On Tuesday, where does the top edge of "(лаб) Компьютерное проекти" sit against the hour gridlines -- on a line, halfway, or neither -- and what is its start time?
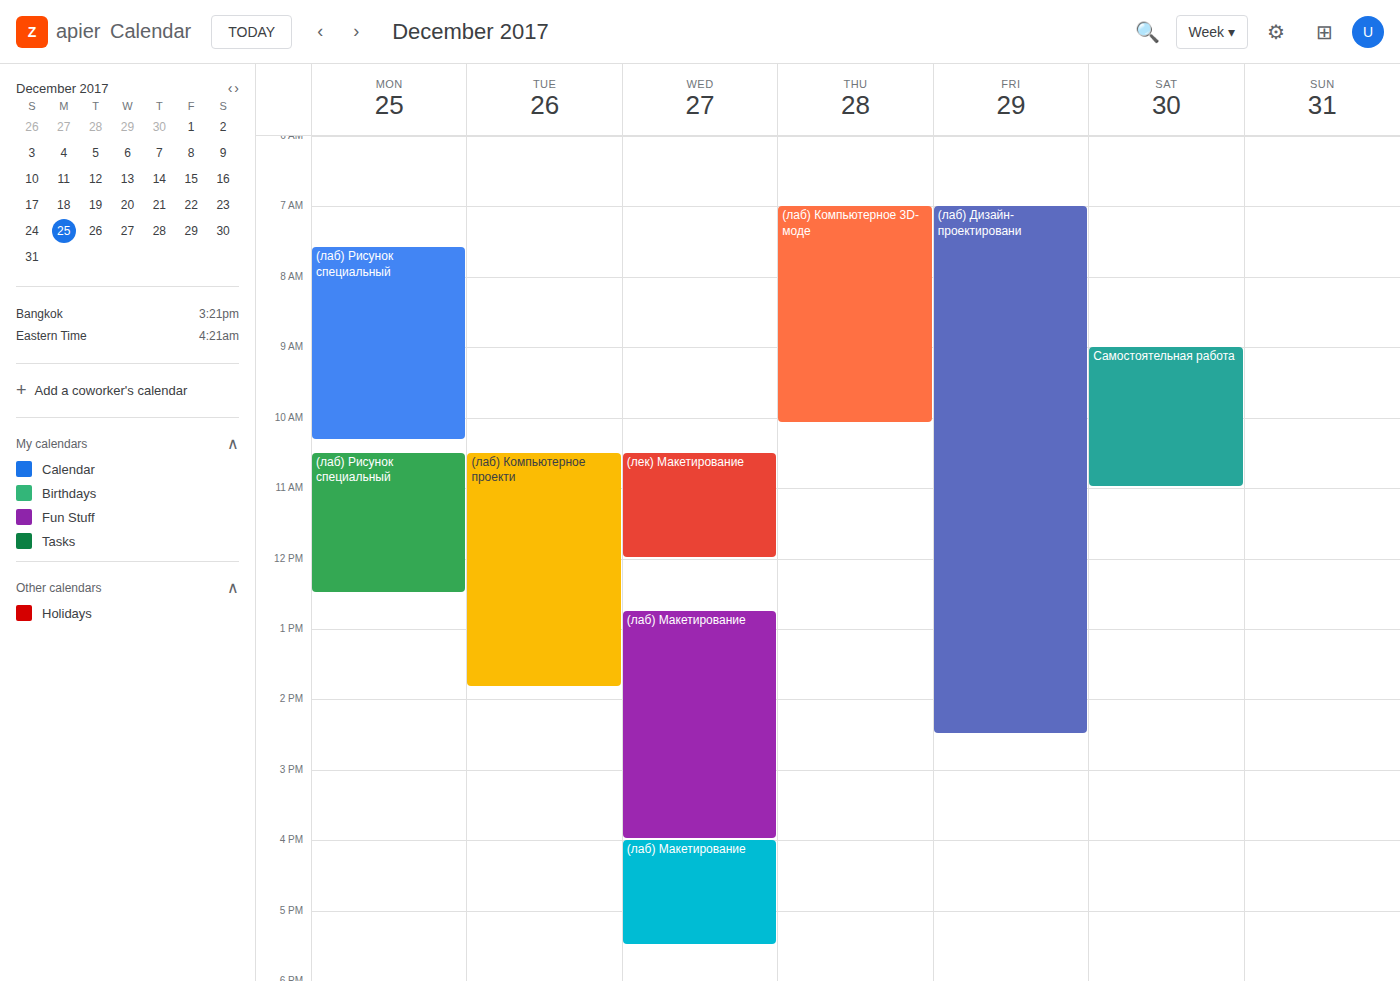
10:30 AM -- halfway between the 10 AM and 11 AM lines.